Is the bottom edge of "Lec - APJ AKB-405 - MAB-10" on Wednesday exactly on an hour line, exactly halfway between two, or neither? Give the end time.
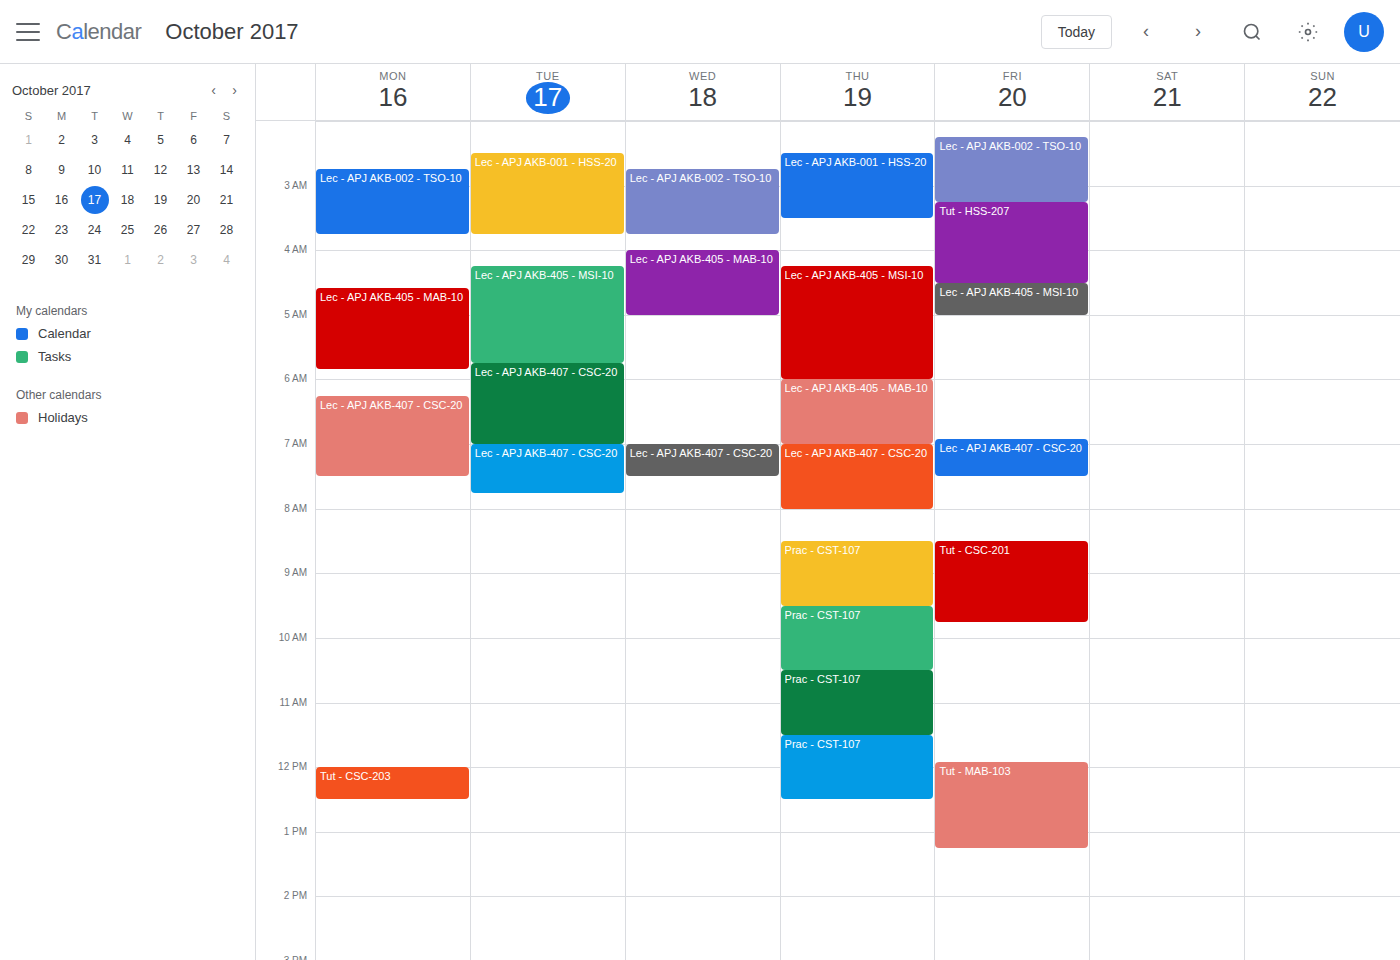
5:00 AM -- exactly on the 5 AM line.